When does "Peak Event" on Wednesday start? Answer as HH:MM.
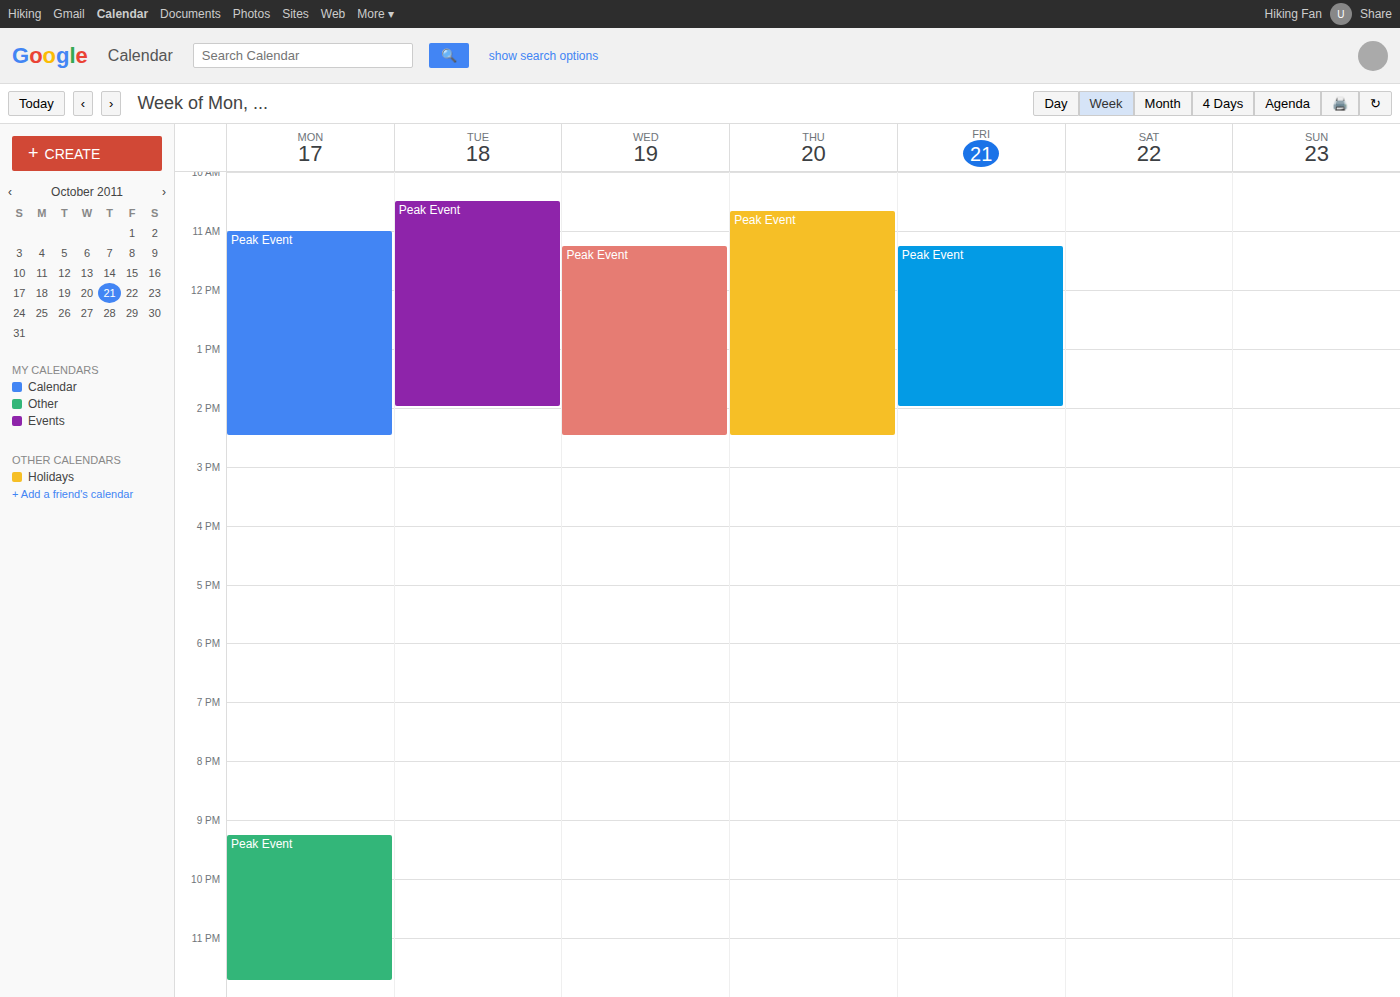
11:15